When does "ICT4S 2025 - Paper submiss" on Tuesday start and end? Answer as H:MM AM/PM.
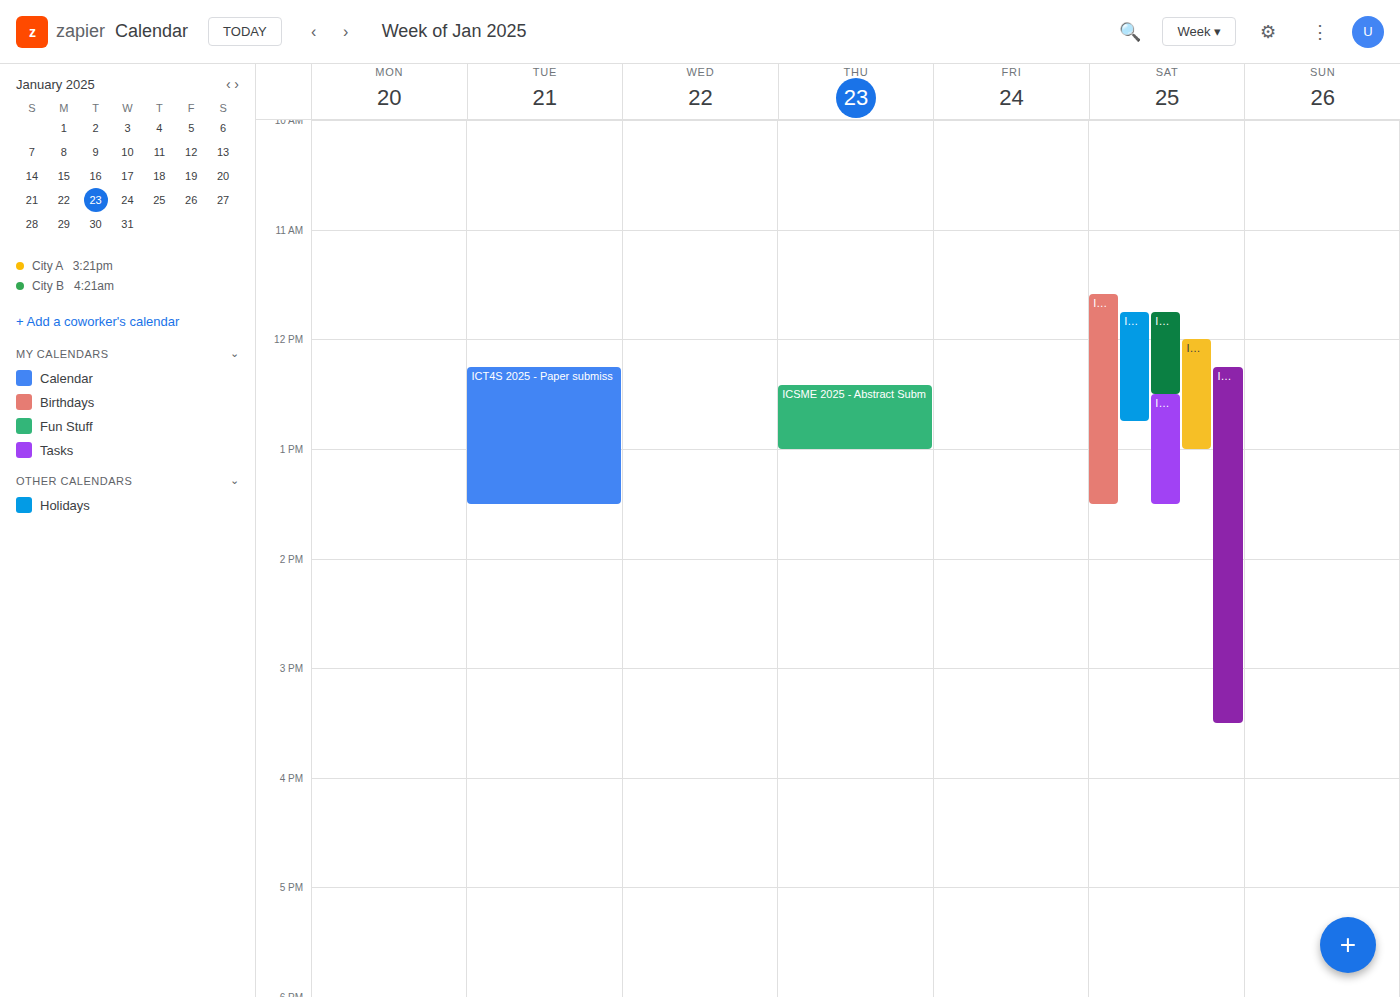
12:15 PM to 1:30 PM